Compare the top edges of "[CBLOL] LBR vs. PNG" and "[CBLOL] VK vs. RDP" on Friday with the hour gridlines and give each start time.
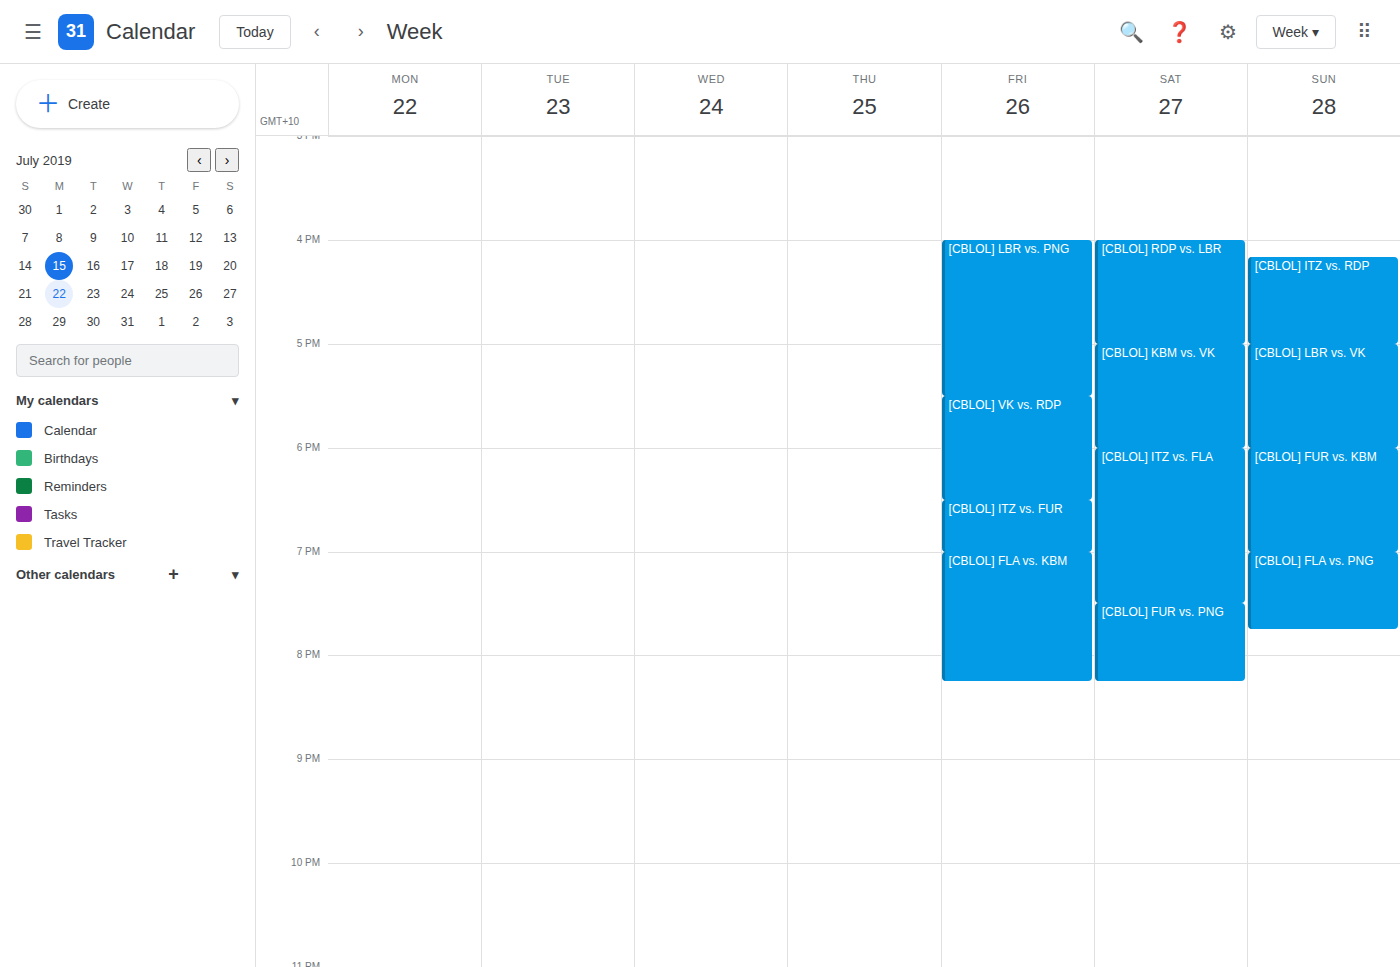
"[CBLOL] LBR vs. PNG": 4:00 PM, exactly on the 4 PM line. "[CBLOL] VK vs. RDP": 5:30 PM, halfway between the 5 PM and 6 PM lines.